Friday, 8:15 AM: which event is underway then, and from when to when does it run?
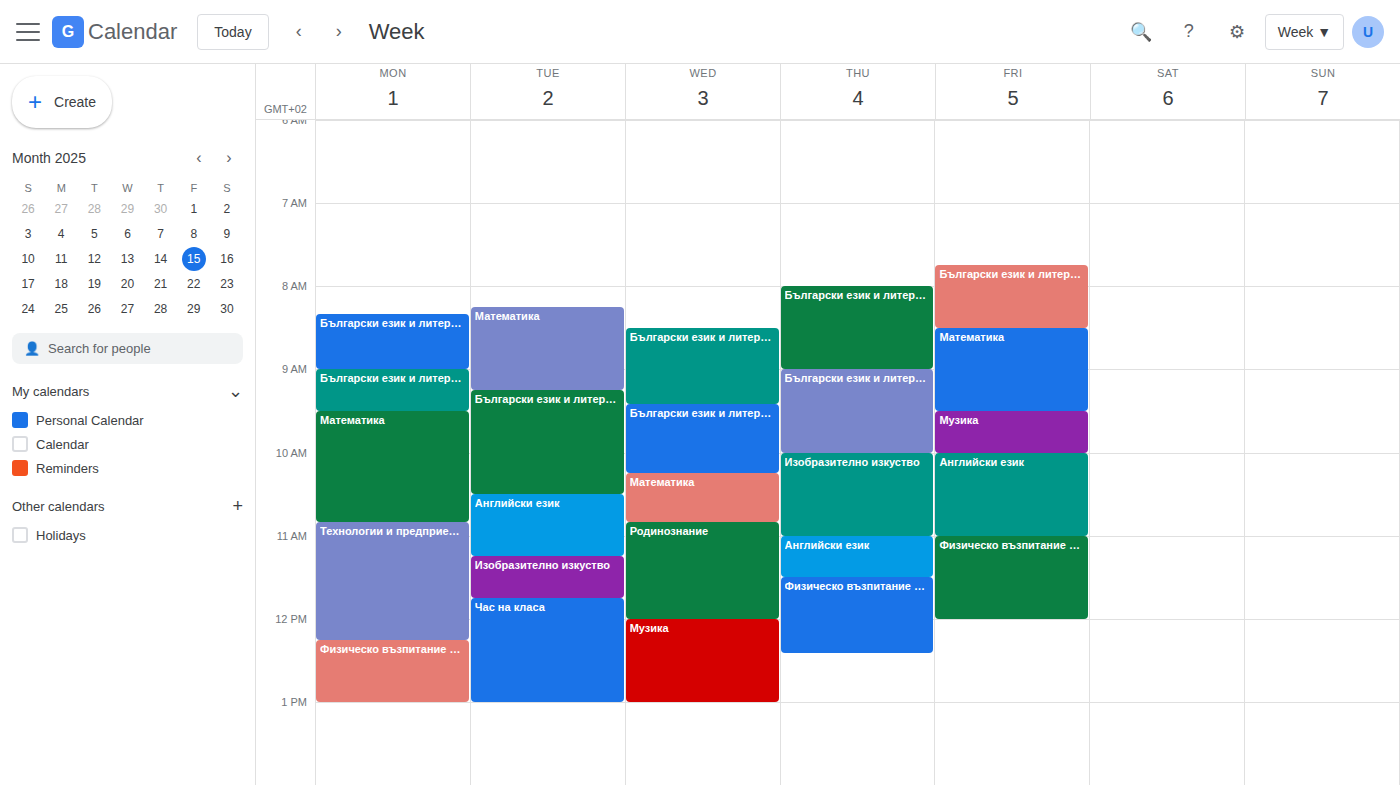
"Български език и литератур", 7:45 AM to 8:30 AM